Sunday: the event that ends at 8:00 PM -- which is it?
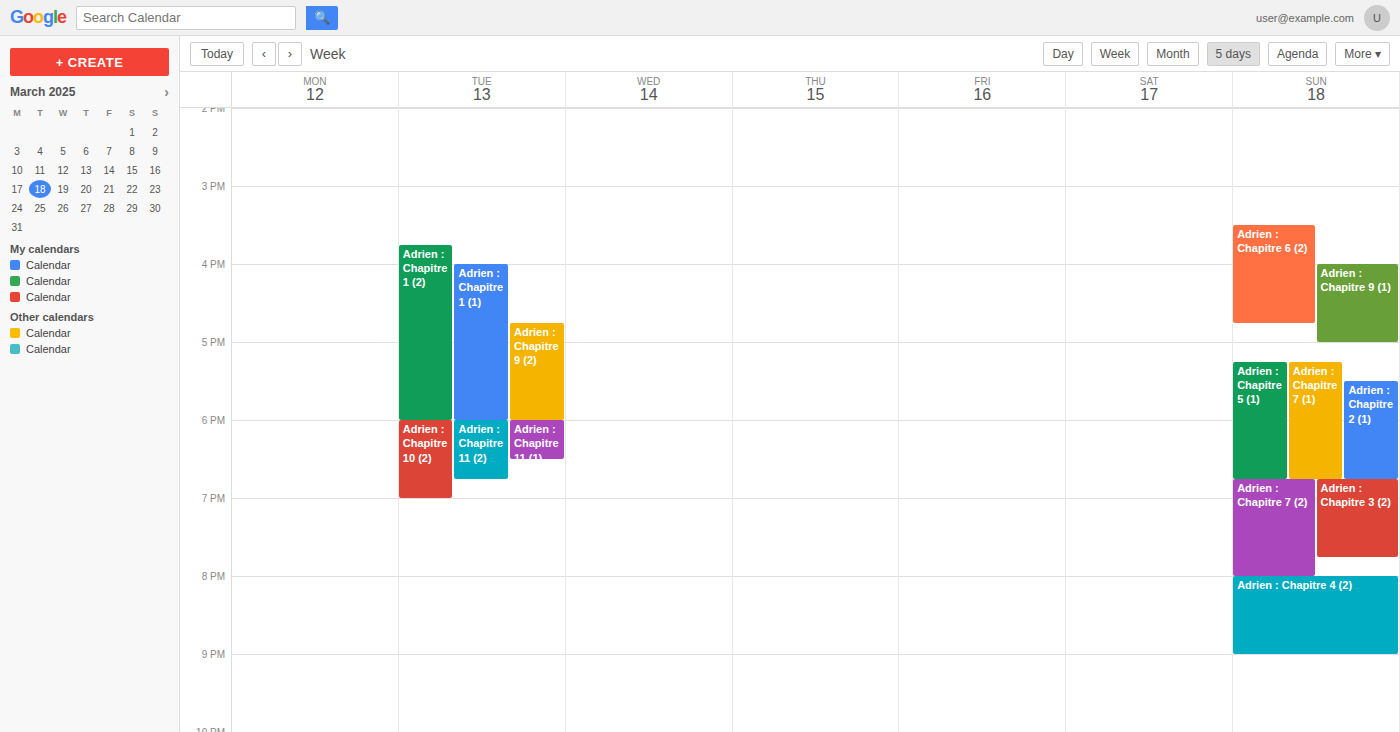
"Adrien : Chapitre 7 (2)"